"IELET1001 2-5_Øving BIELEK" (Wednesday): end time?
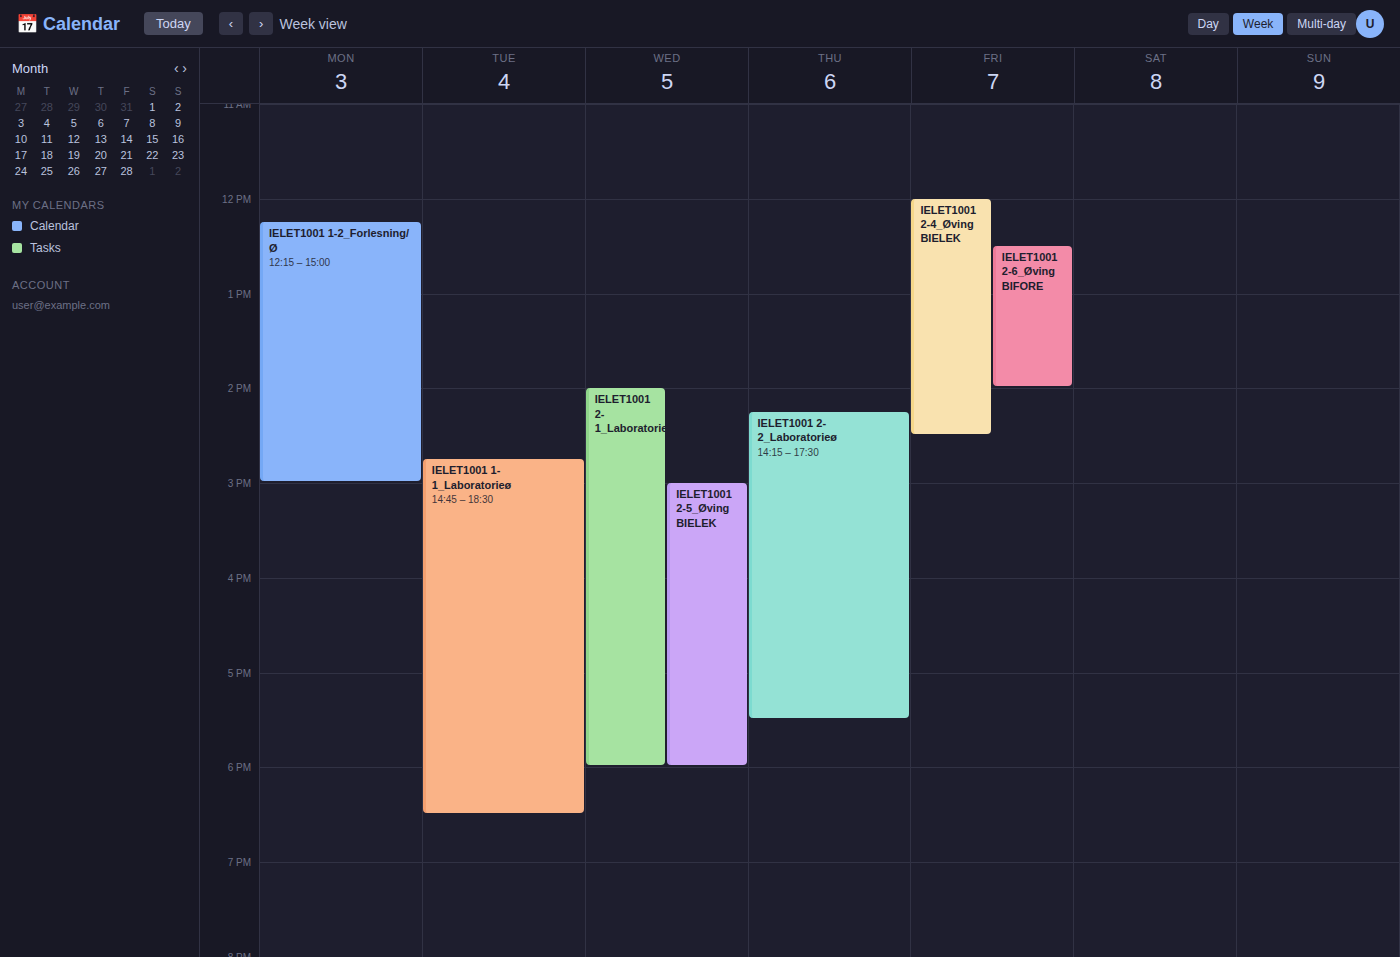
6:00 PM